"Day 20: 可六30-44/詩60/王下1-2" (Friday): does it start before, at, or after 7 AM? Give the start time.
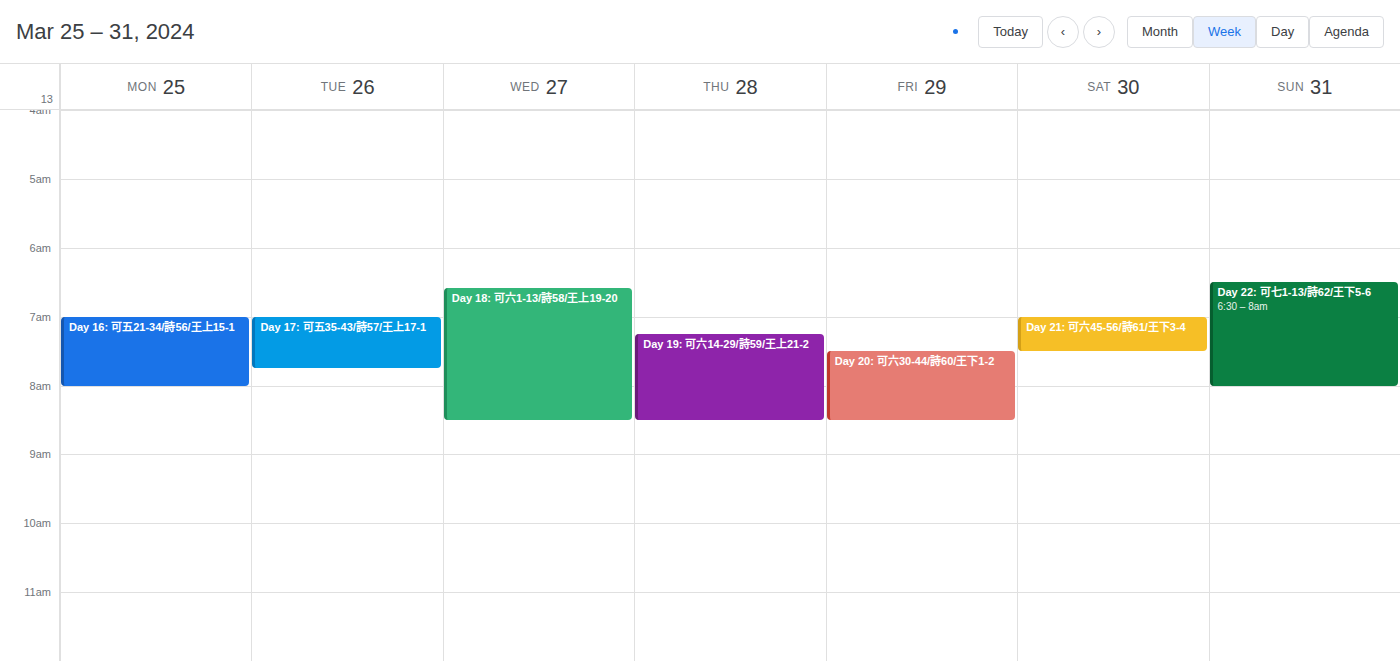
7:30 AM -- after 7 AM, 30 minutes below the 7 AM line.